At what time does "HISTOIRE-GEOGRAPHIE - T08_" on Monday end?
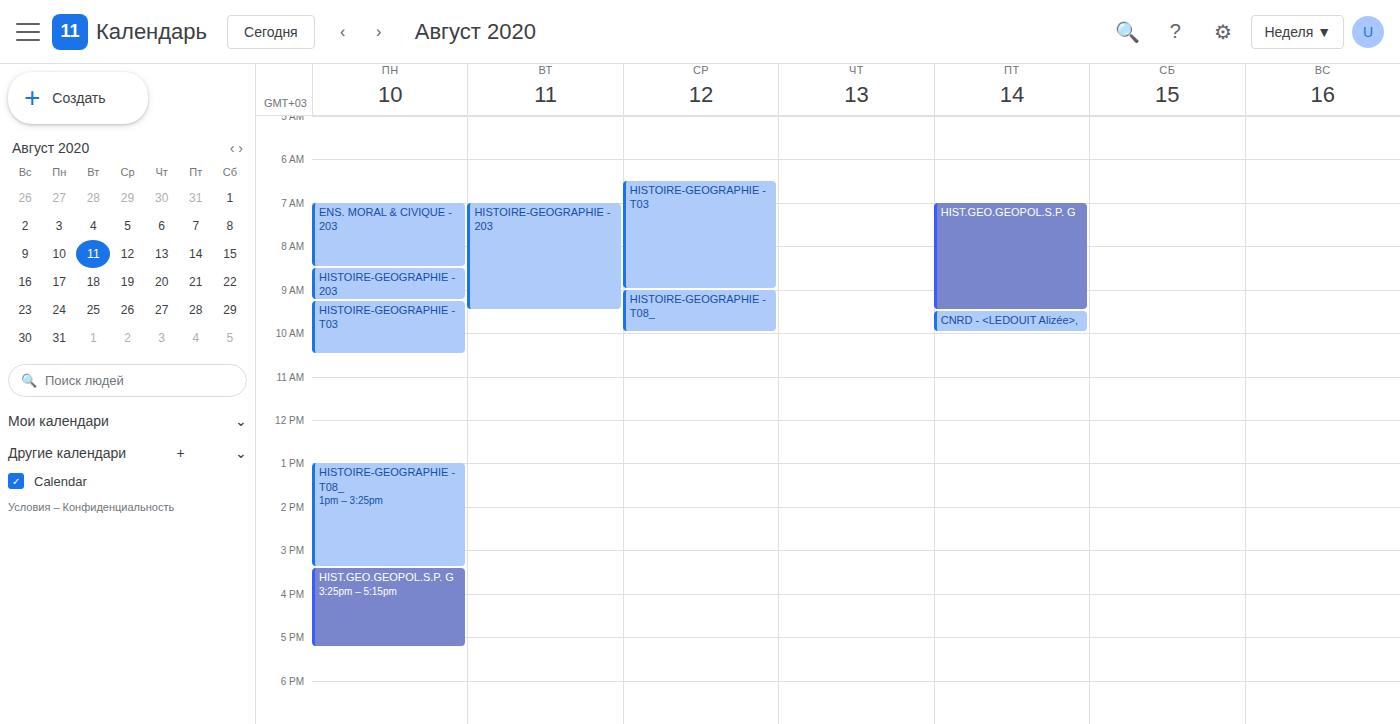
3:25 PM